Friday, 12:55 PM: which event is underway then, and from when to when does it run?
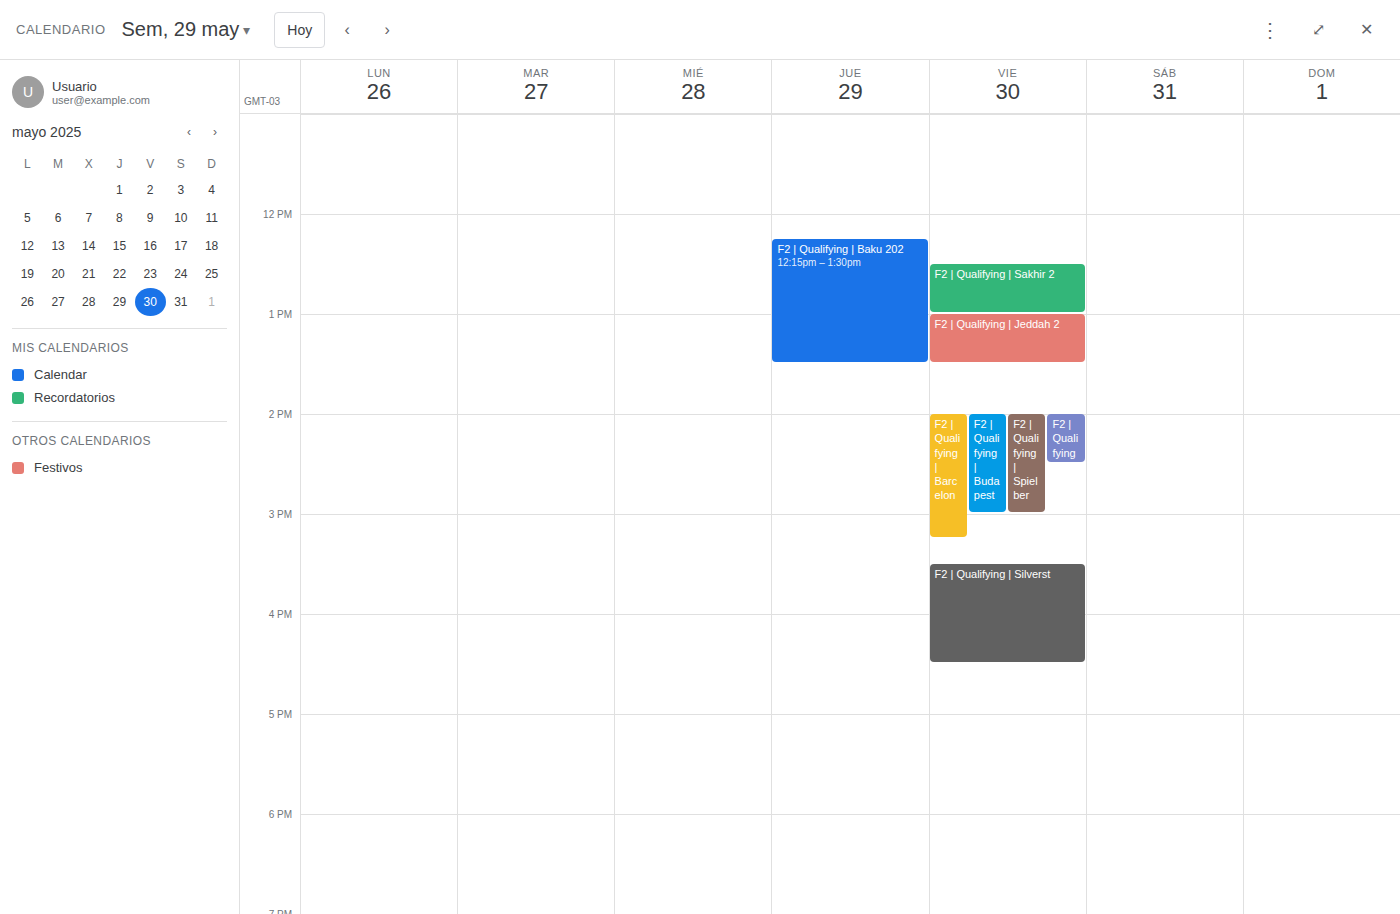
"F2 | Qualifying | Sakhir 2", 12:30 PM to 1:00 PM